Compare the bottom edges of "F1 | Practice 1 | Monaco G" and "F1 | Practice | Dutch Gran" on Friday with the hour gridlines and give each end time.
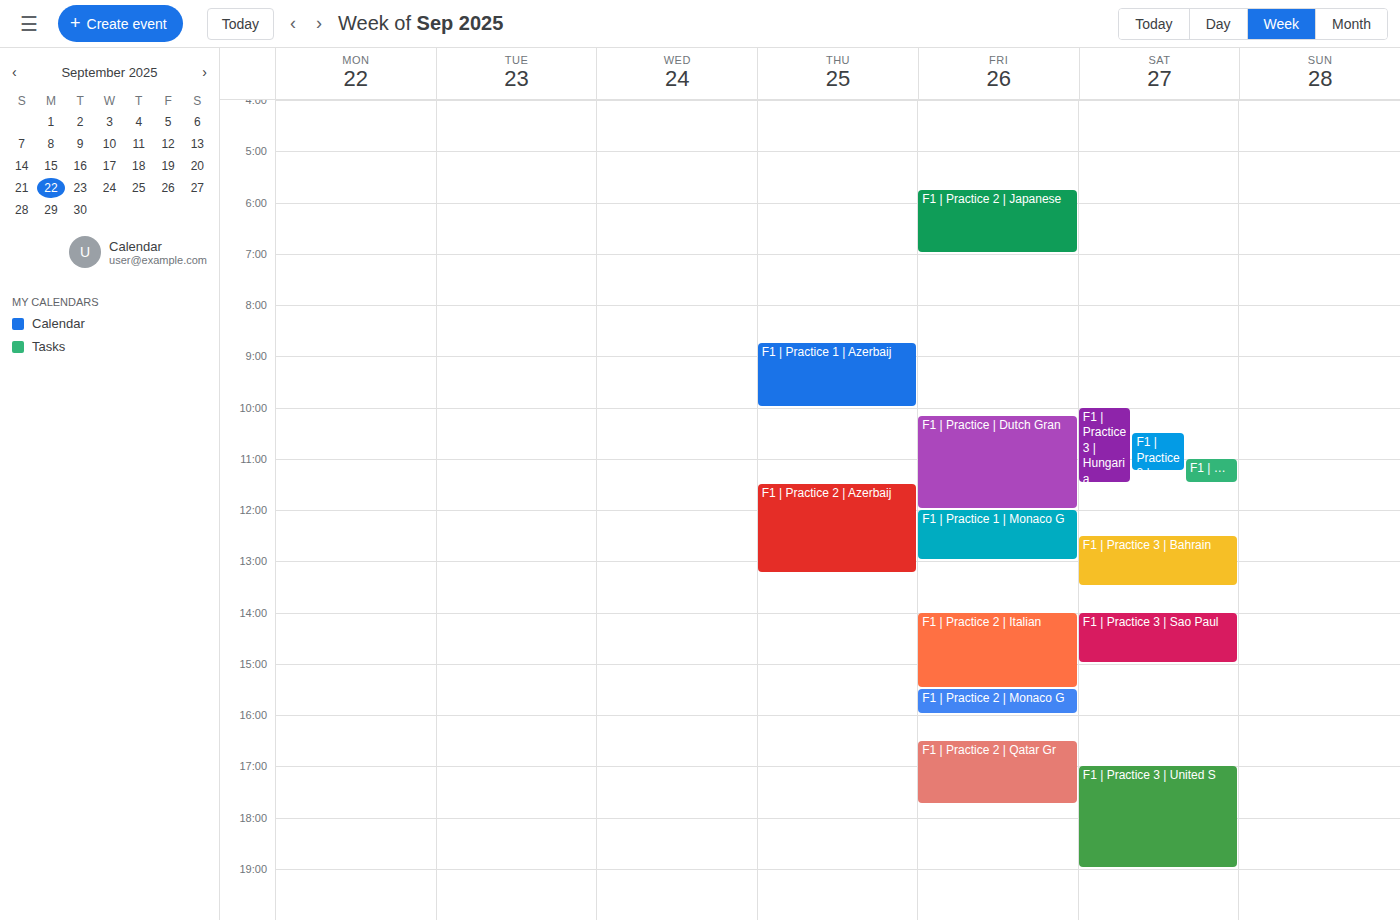
"F1 | Practice 1 | Monaco G": 1:00 PM, exactly on the 1 PM line. "F1 | Practice | Dutch Gran": 12:00 PM, exactly on the 12 PM line.